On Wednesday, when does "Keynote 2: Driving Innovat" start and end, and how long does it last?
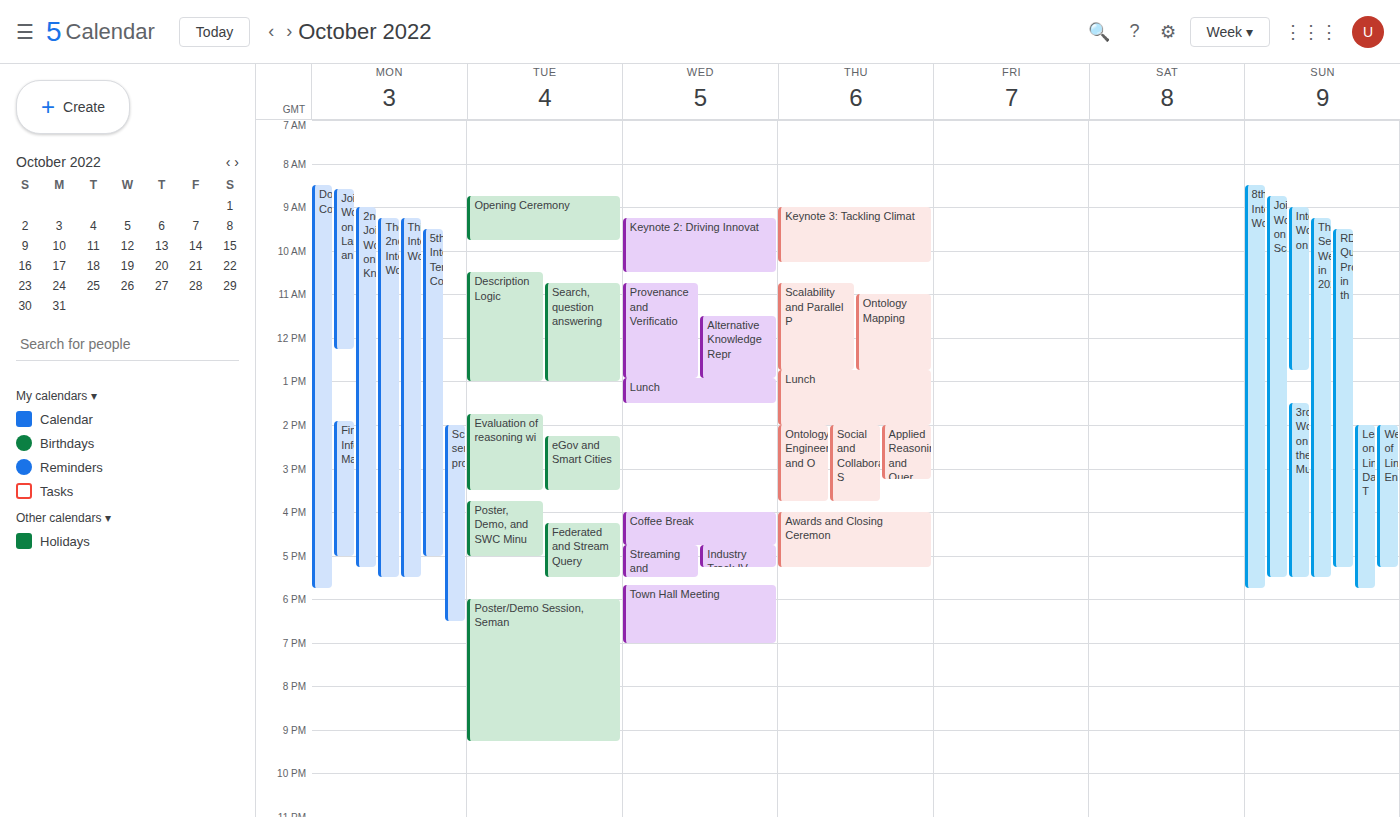
9:15 AM to 10:30 AM, 1 hour 15 minutes